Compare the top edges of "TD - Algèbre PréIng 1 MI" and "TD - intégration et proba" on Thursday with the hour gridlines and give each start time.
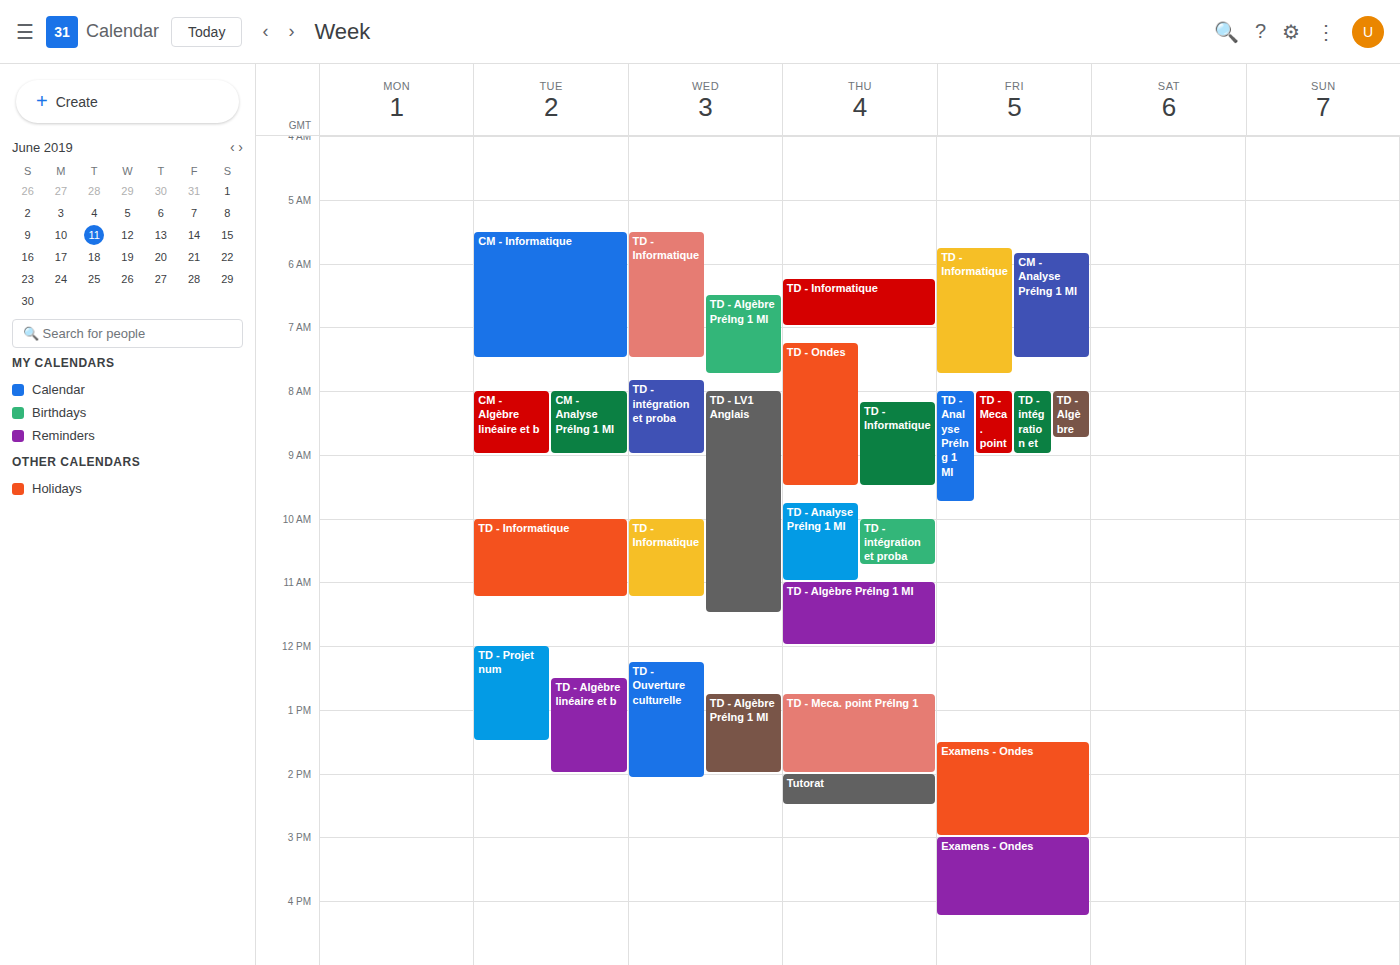
"TD - Algèbre PréIng 1 MI": 11:00 AM, exactly on the 11 AM line. "TD - intégration et proba": 10:00 AM, exactly on the 10 AM line.